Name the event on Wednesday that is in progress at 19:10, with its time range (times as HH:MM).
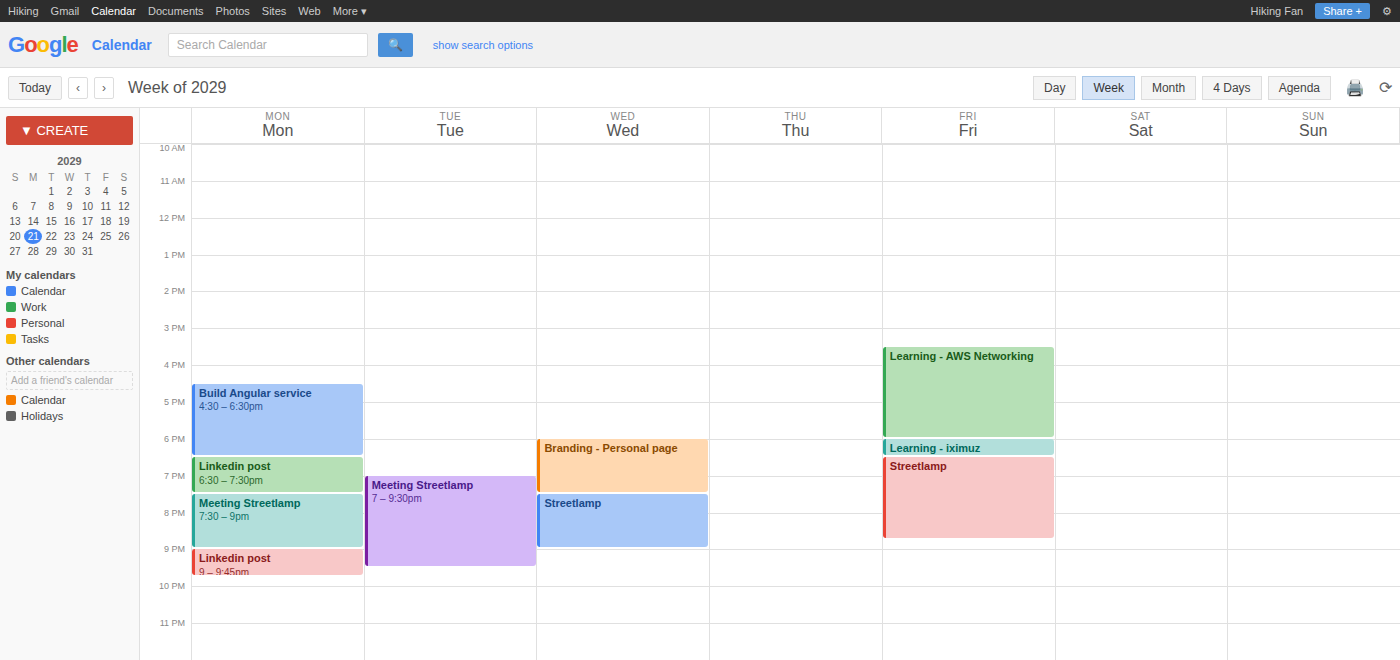
"Branding - Personal page", 18:00 to 19:30